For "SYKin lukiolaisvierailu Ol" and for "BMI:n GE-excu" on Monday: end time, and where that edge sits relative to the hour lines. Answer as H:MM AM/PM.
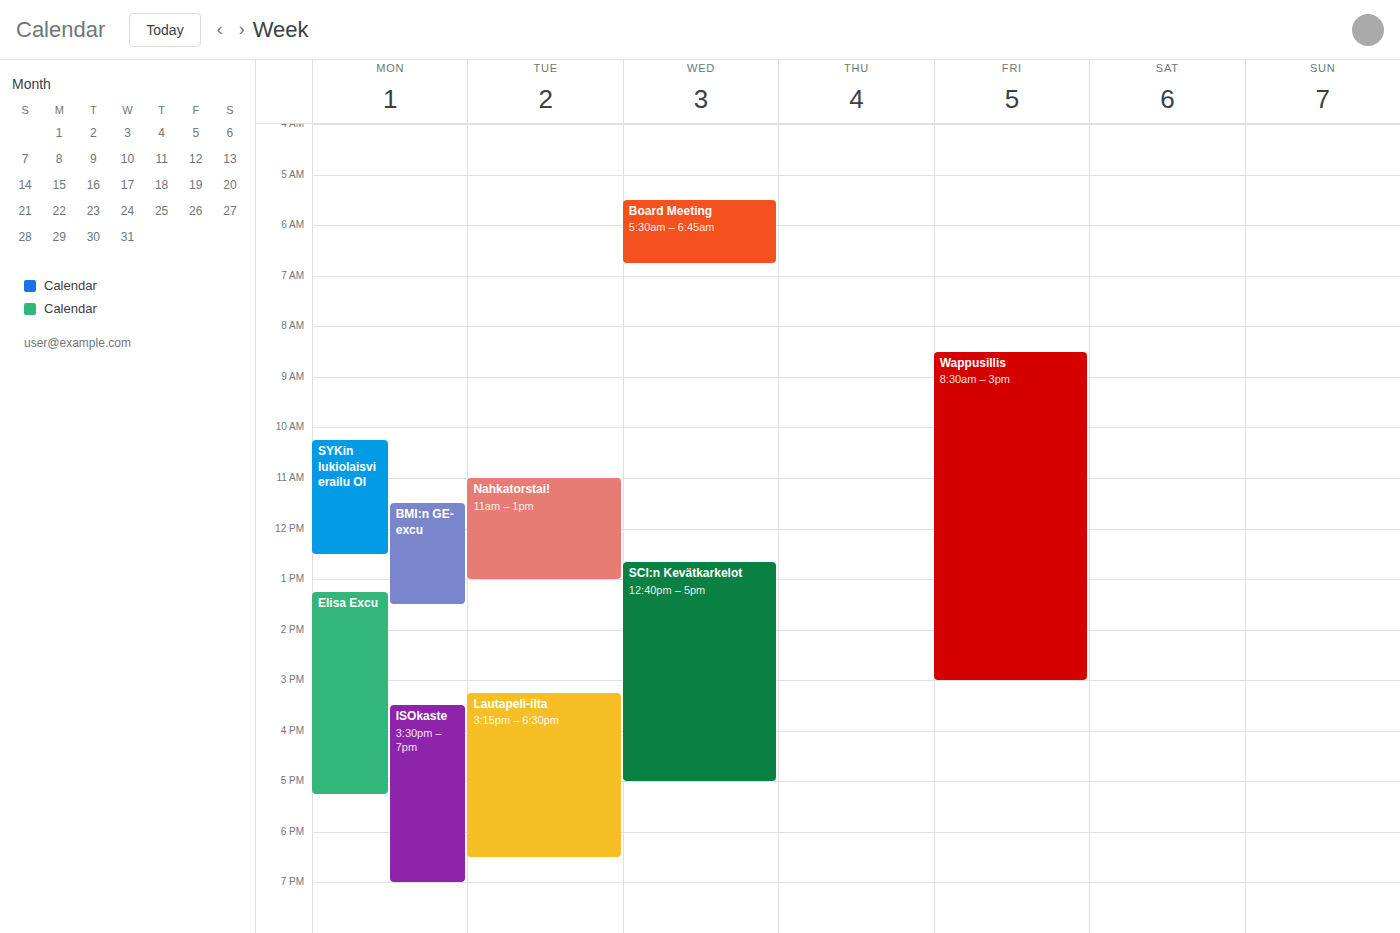
"SYKin lukiolaisvierailu Ol": 12:30 PM, halfway between the 12 PM and 1 PM lines. "BMI:n GE-excu": 1:30 PM, halfway between the 1 PM and 2 PM lines.